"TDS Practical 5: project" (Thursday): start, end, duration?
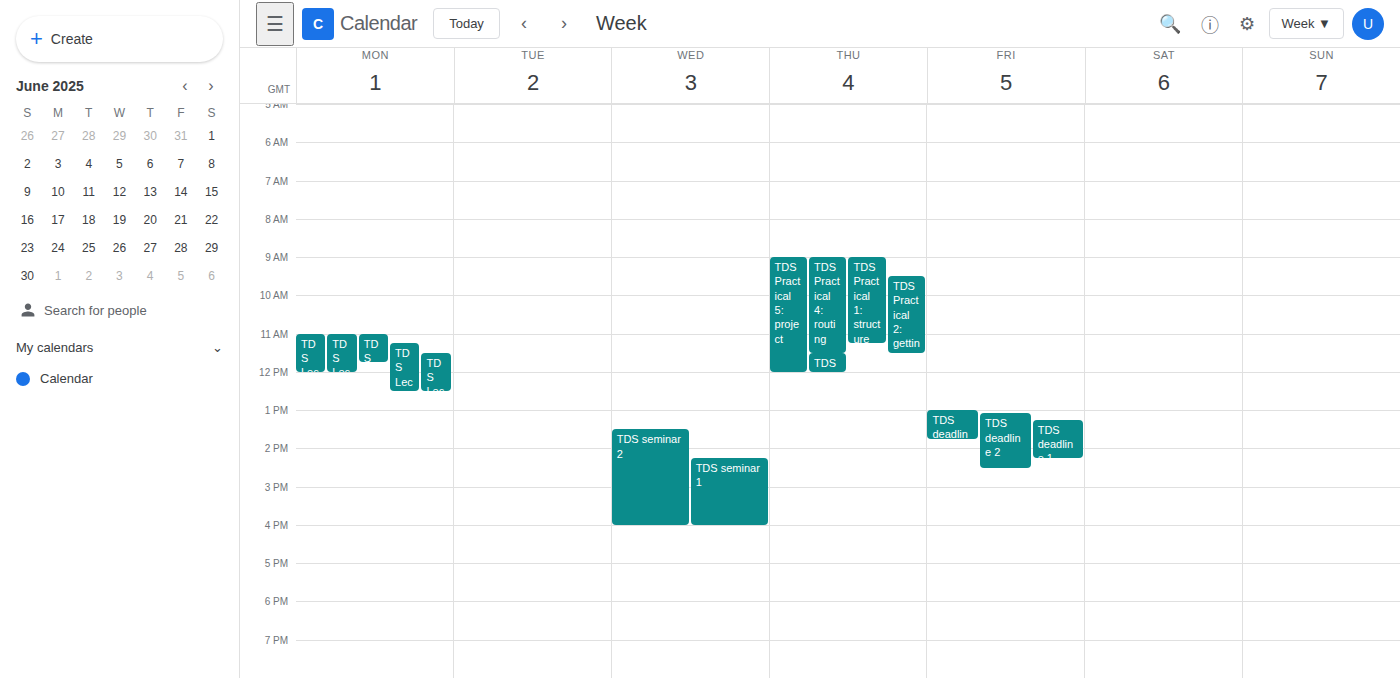
9:00 AM to 12:00 PM, 3 hours